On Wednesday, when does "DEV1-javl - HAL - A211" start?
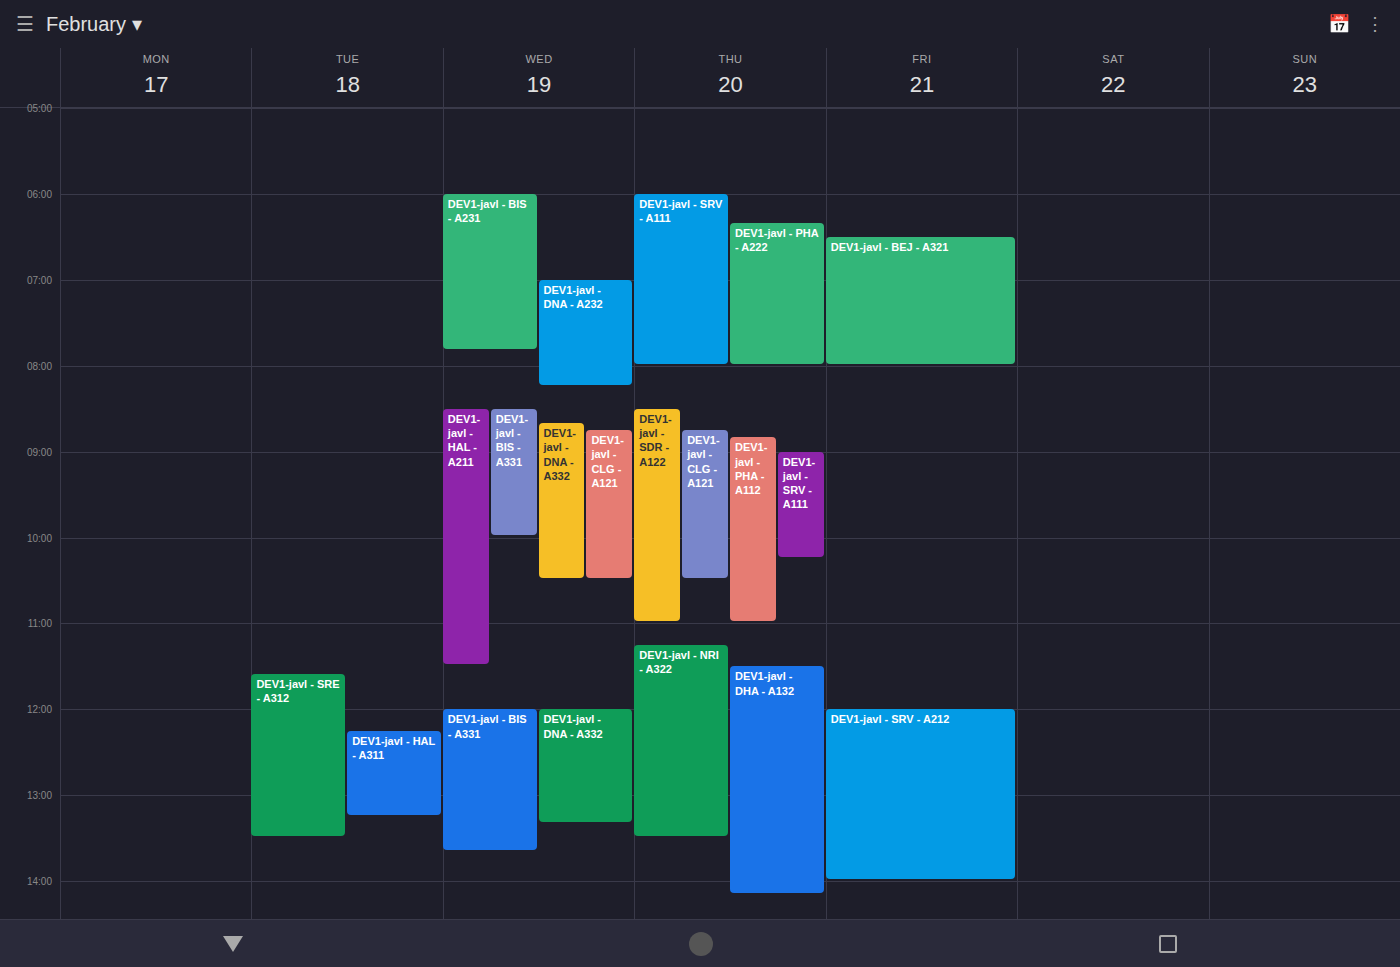
8:30 AM